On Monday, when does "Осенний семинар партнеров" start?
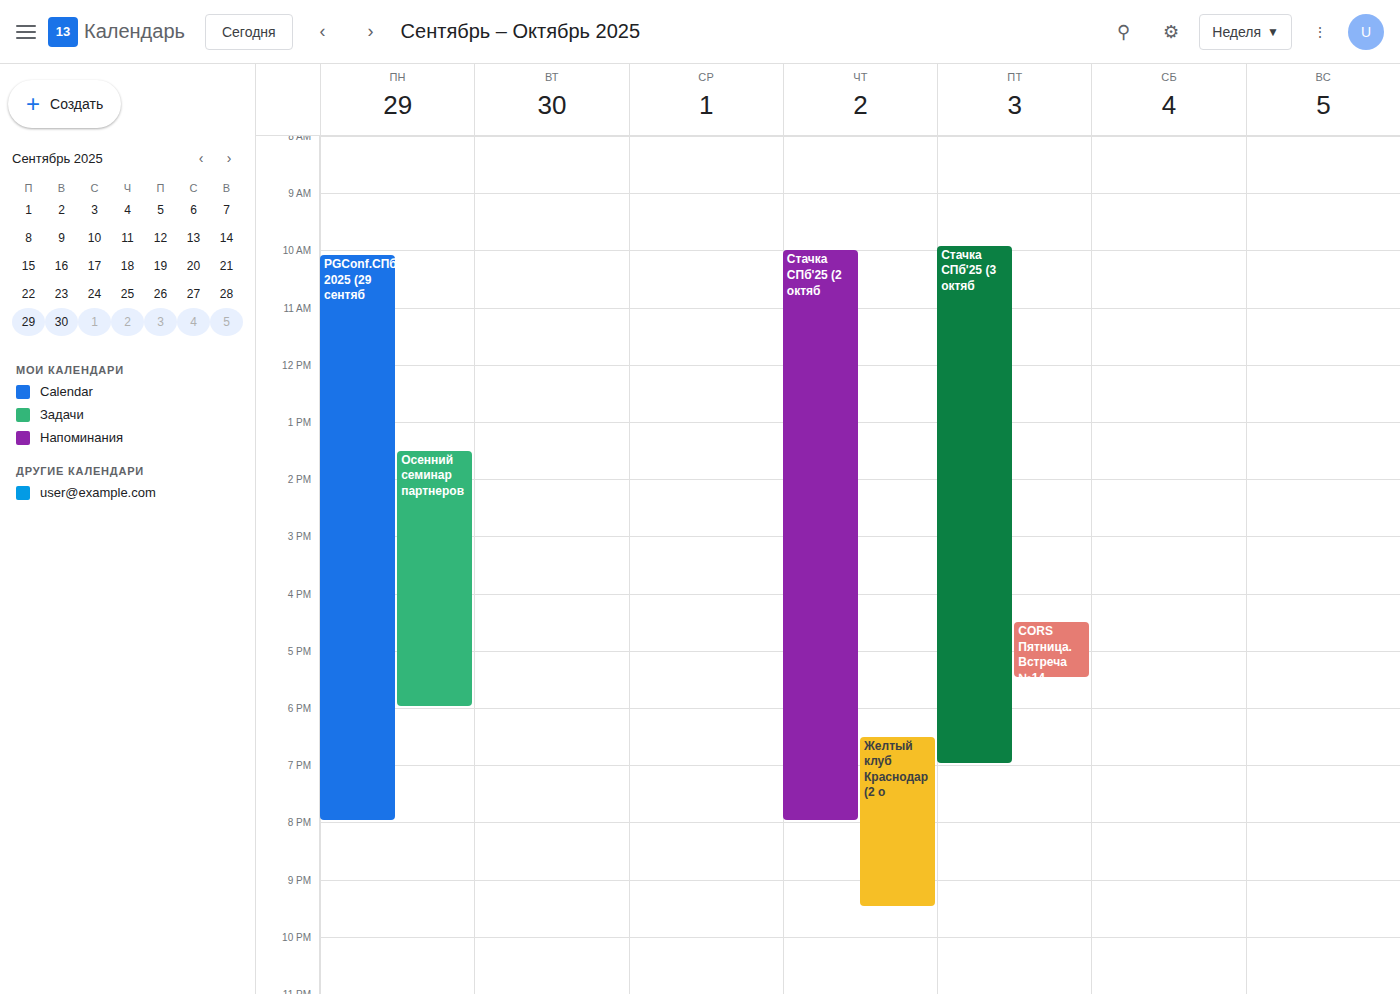
13:30